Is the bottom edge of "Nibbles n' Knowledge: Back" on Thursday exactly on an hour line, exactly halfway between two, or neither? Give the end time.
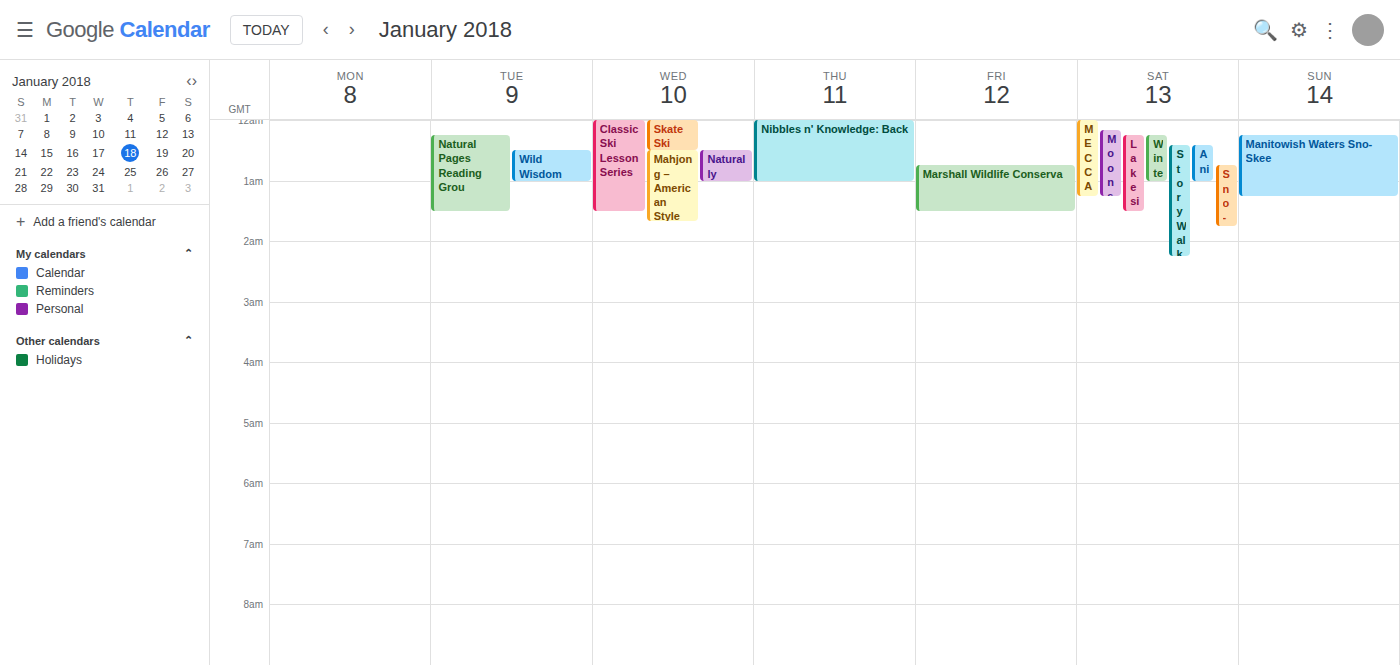
01:00 -- exactly on the 01:00 line.